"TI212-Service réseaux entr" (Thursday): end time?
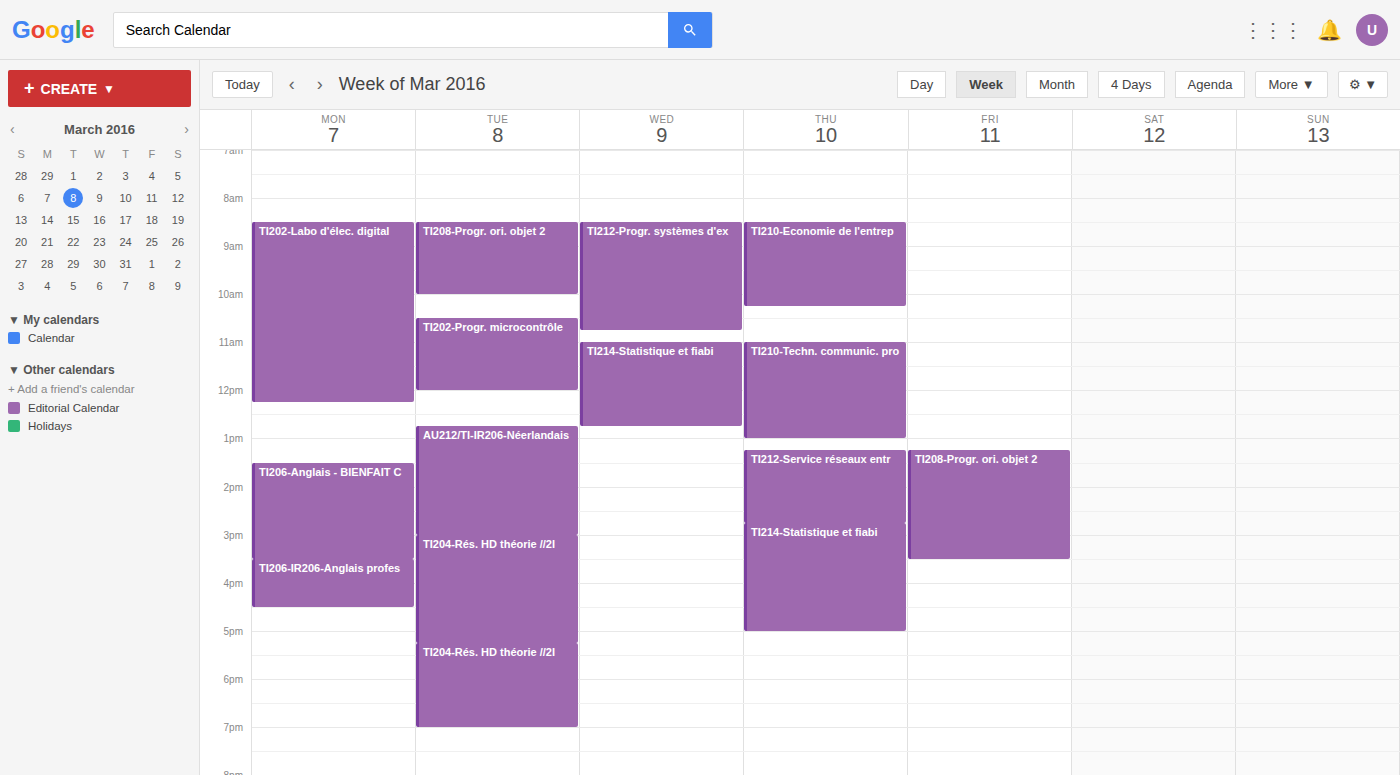
2:45 PM